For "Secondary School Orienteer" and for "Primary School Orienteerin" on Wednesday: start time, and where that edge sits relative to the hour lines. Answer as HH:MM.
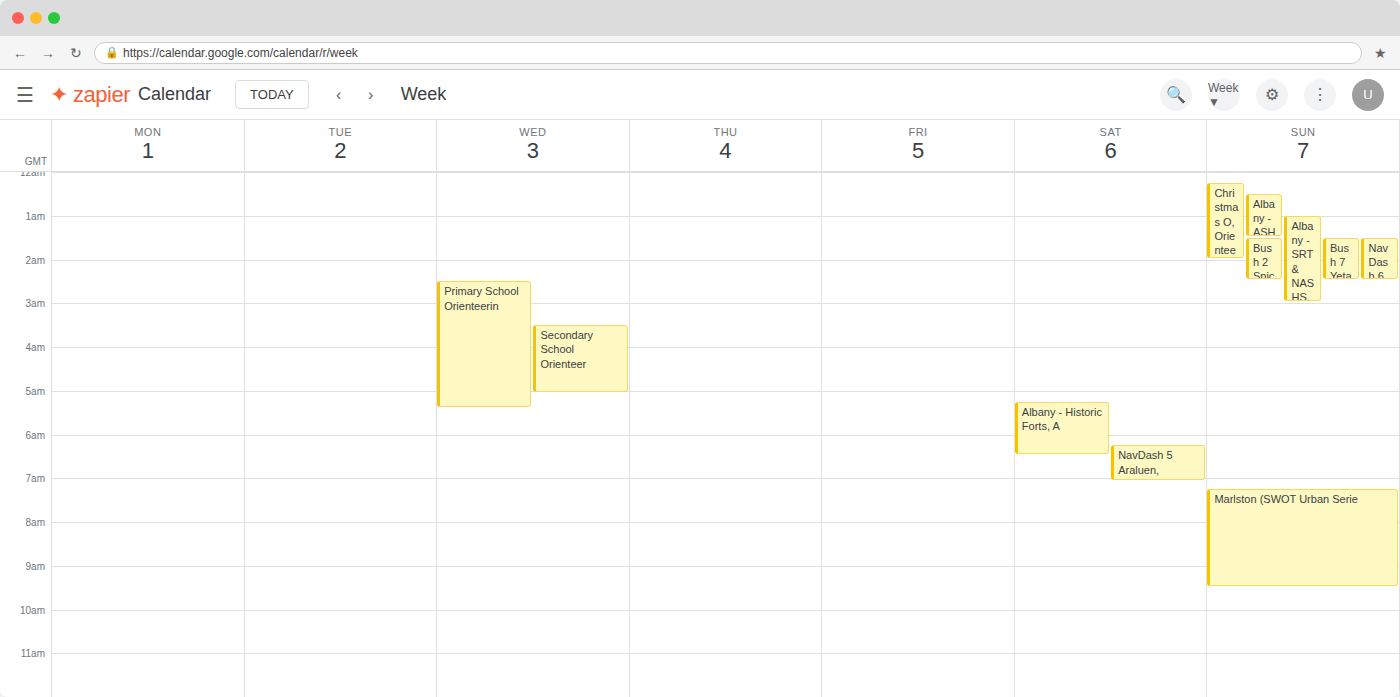
"Secondary School Orienteer": 03:30, halfway between the 03:00 and 04:00 lines. "Primary School Orienteerin": 02:30, halfway between the 02:00 and 03:00 lines.